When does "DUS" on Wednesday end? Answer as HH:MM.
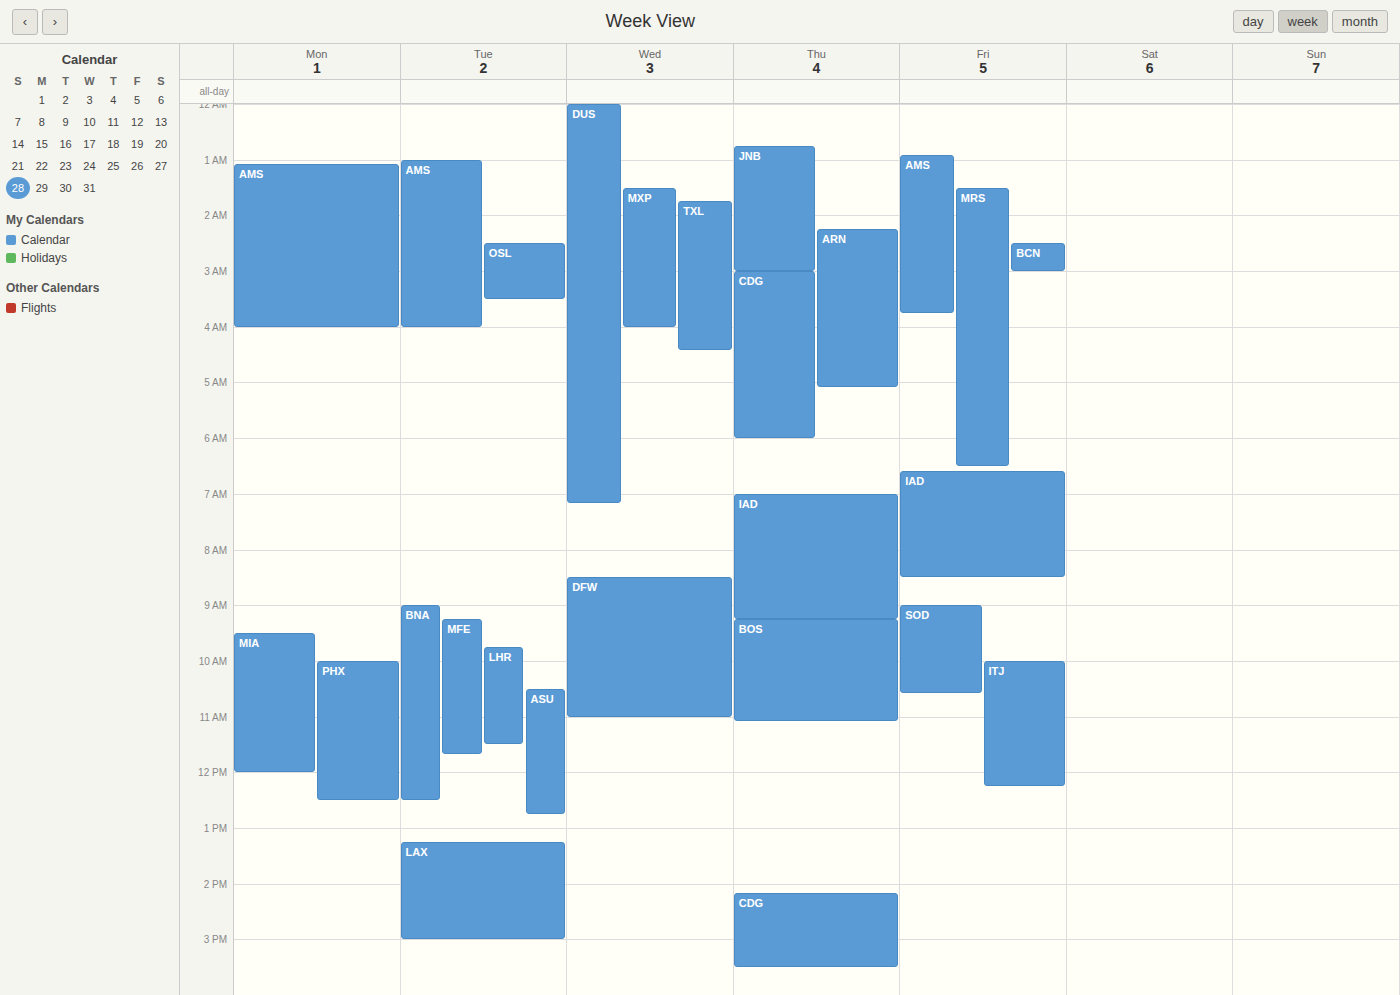
07:10